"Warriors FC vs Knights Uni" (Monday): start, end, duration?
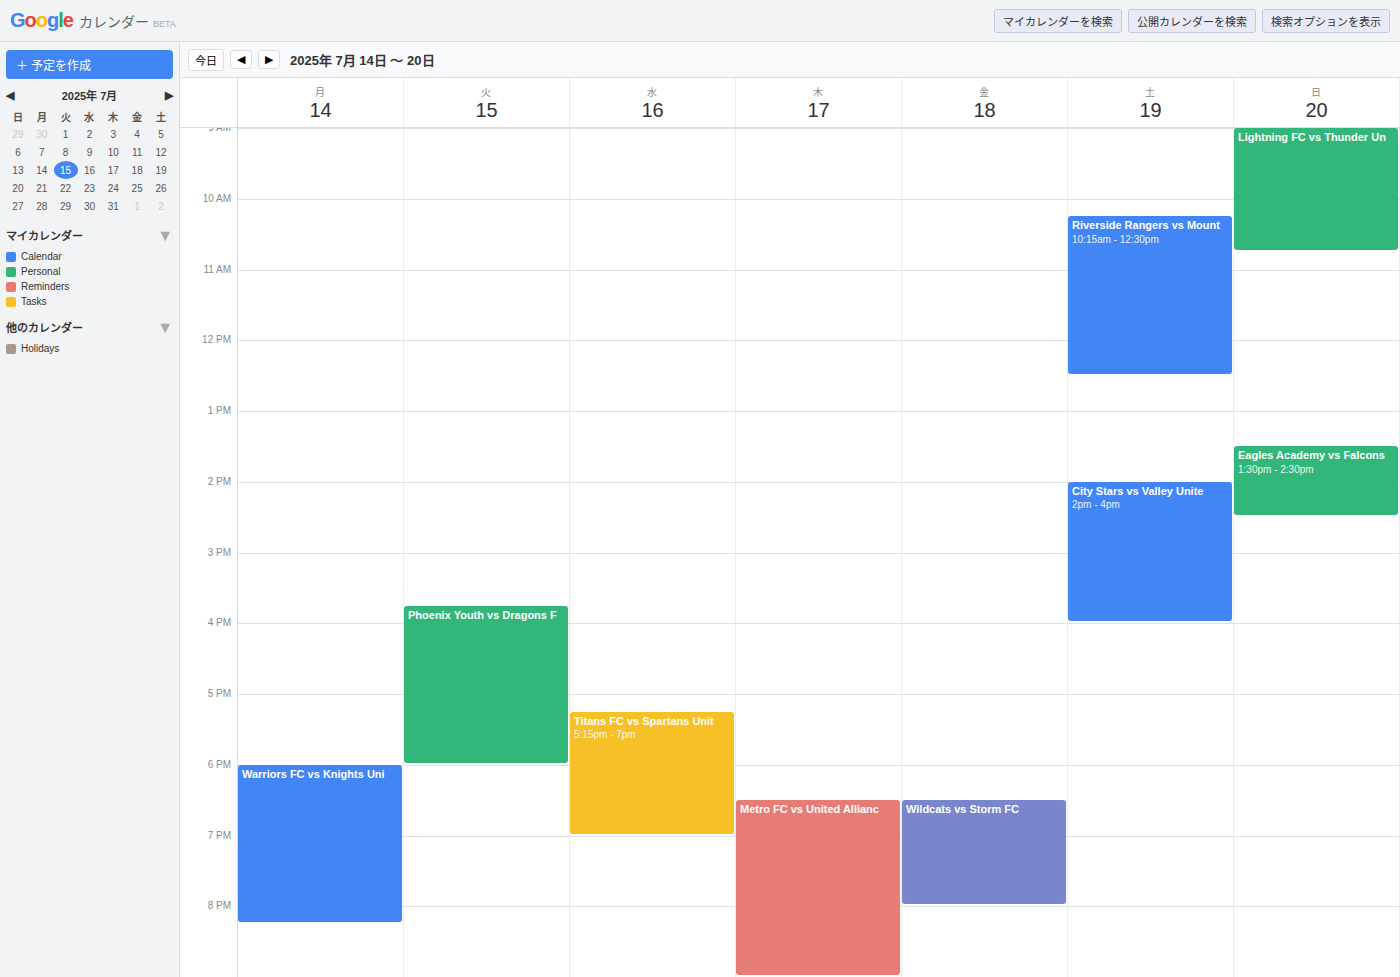
6:00 PM to 8:15 PM, 2 hours 15 minutes